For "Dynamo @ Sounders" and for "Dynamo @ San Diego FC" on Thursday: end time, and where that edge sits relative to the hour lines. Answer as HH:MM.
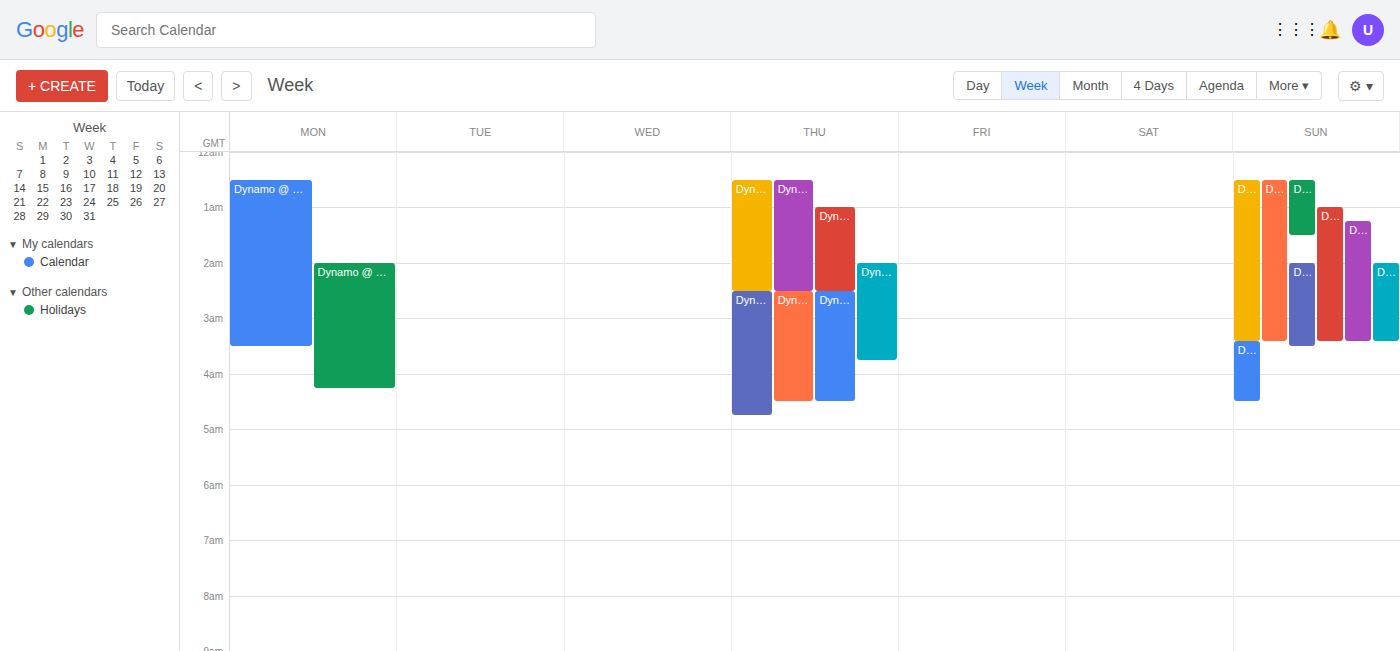
"Dynamo @ Sounders": 04:45, neither: three quarters of the way from the 04:00 line to the 05:00 line. "Dynamo @ San Diego FC": 04:30, halfway between the 04:00 and 05:00 lines.